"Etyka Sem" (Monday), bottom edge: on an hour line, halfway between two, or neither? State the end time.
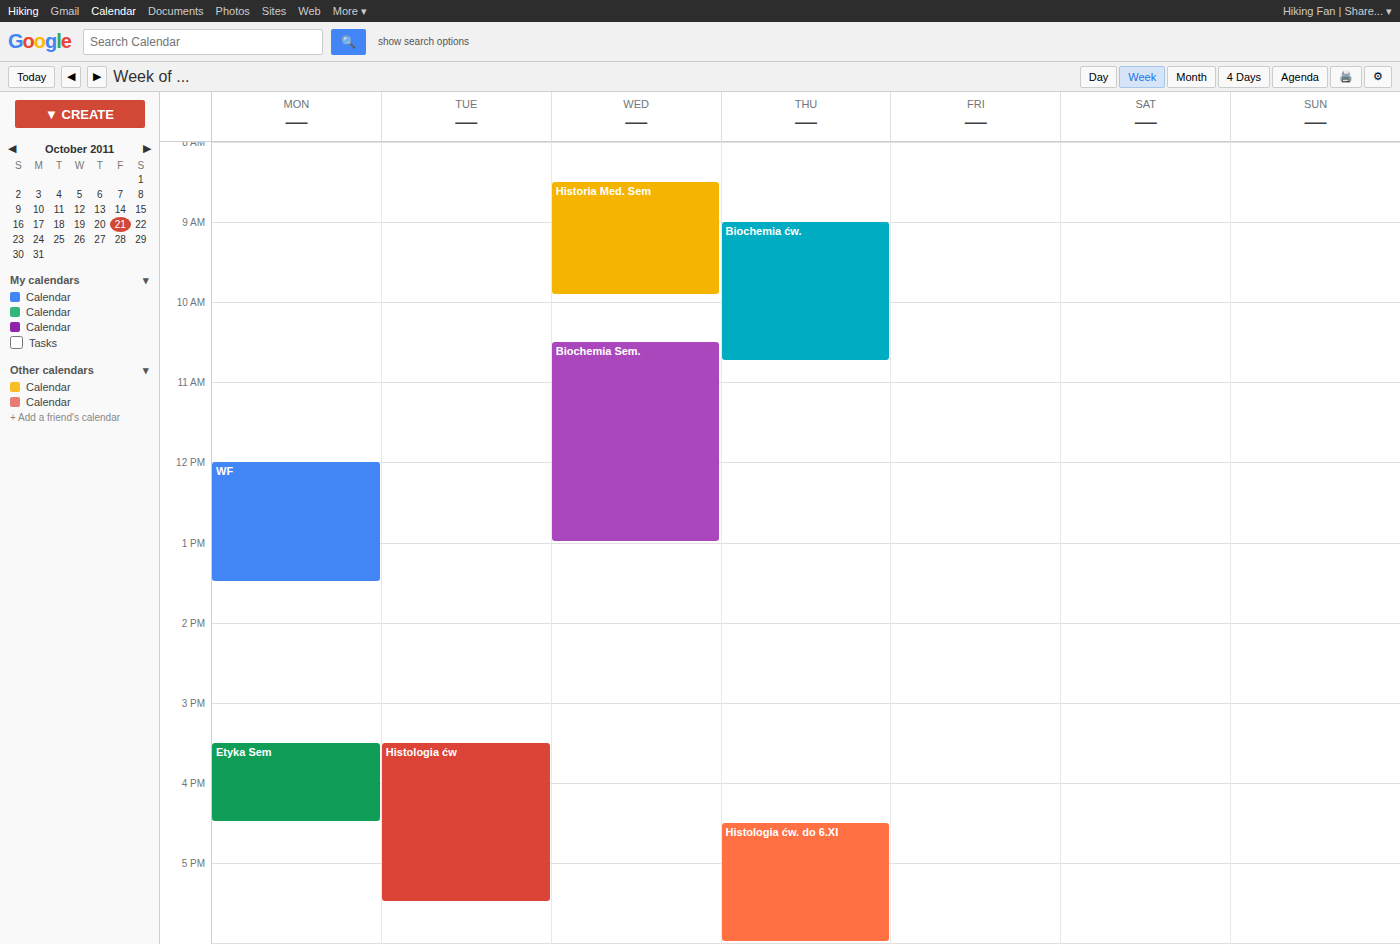
4:30 PM -- halfway between the 4 PM and 5 PM lines.